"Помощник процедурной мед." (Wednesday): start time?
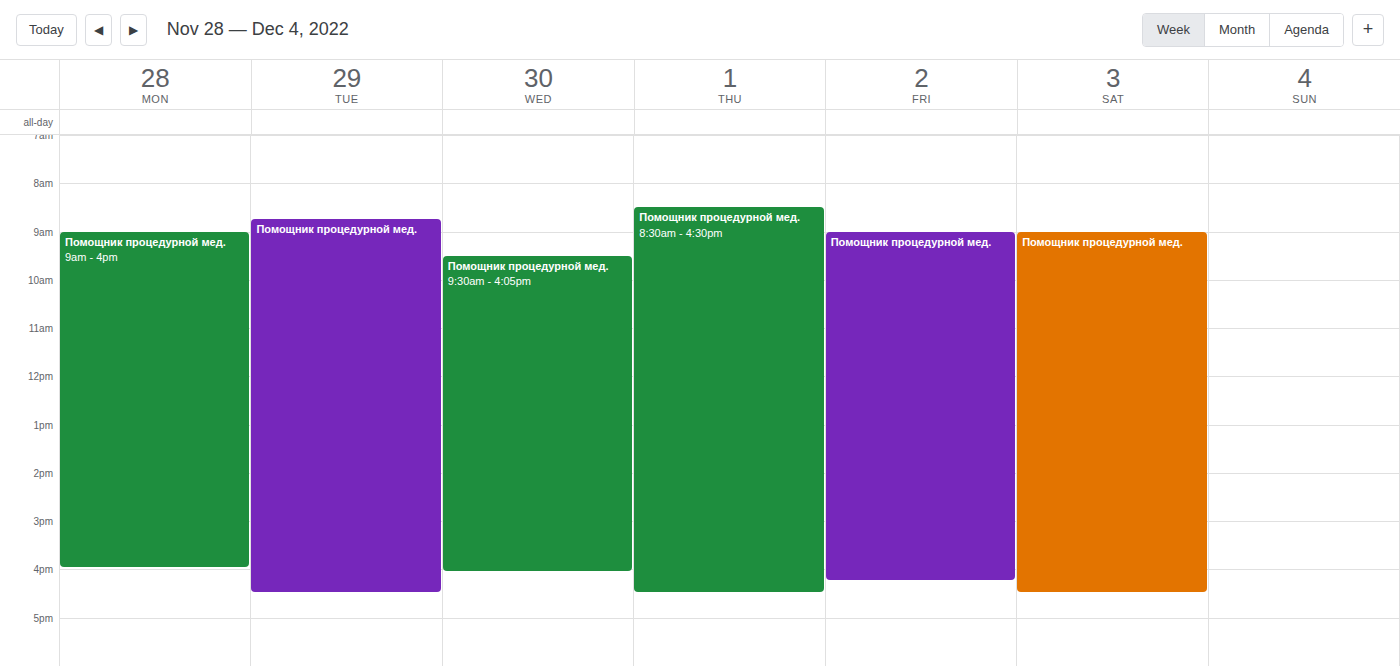
09:30